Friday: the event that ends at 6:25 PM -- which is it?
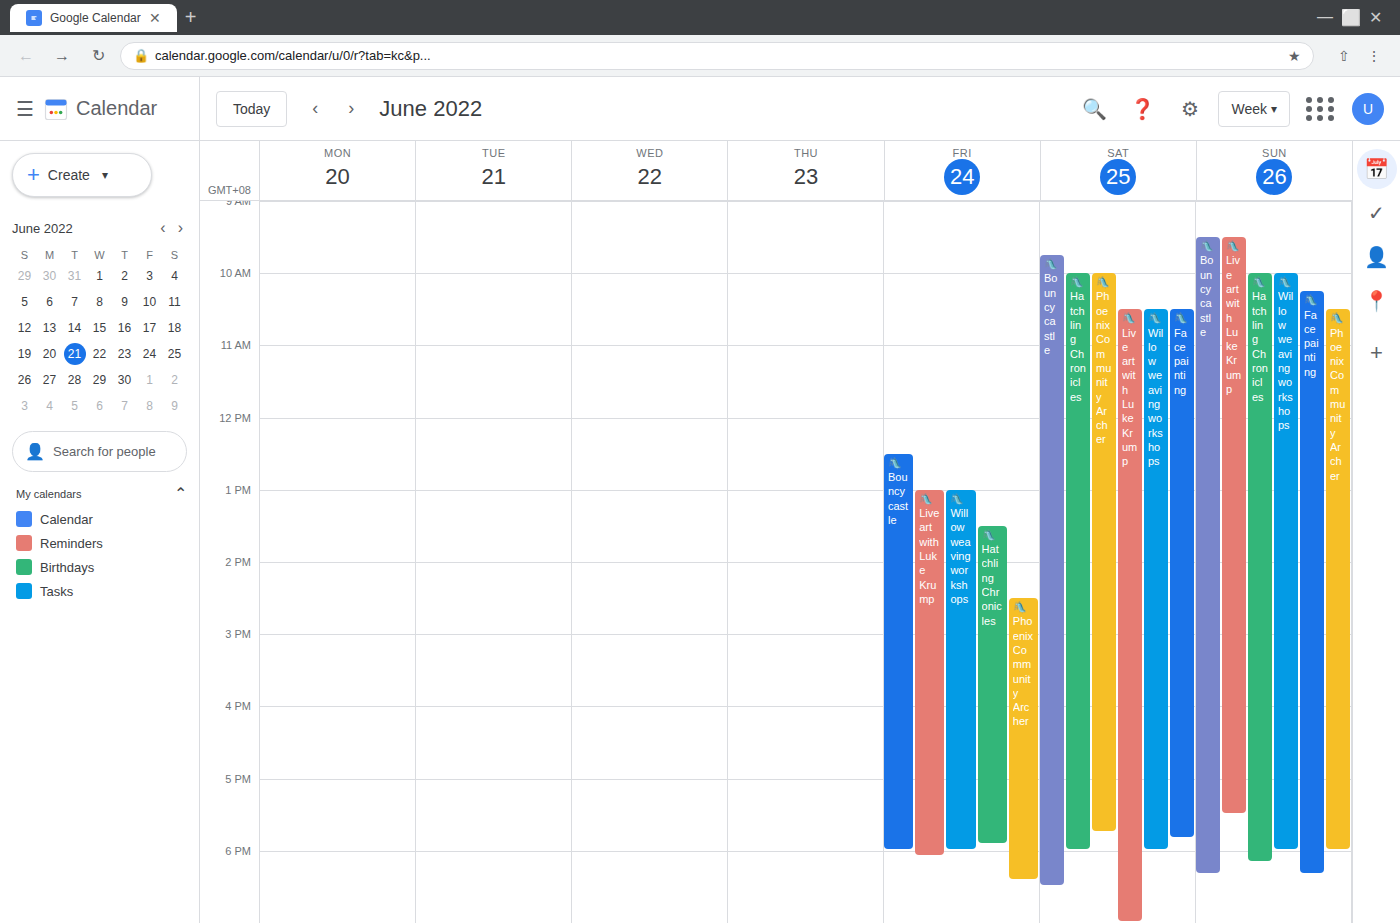
"🛝 Phoenix Community Archer"